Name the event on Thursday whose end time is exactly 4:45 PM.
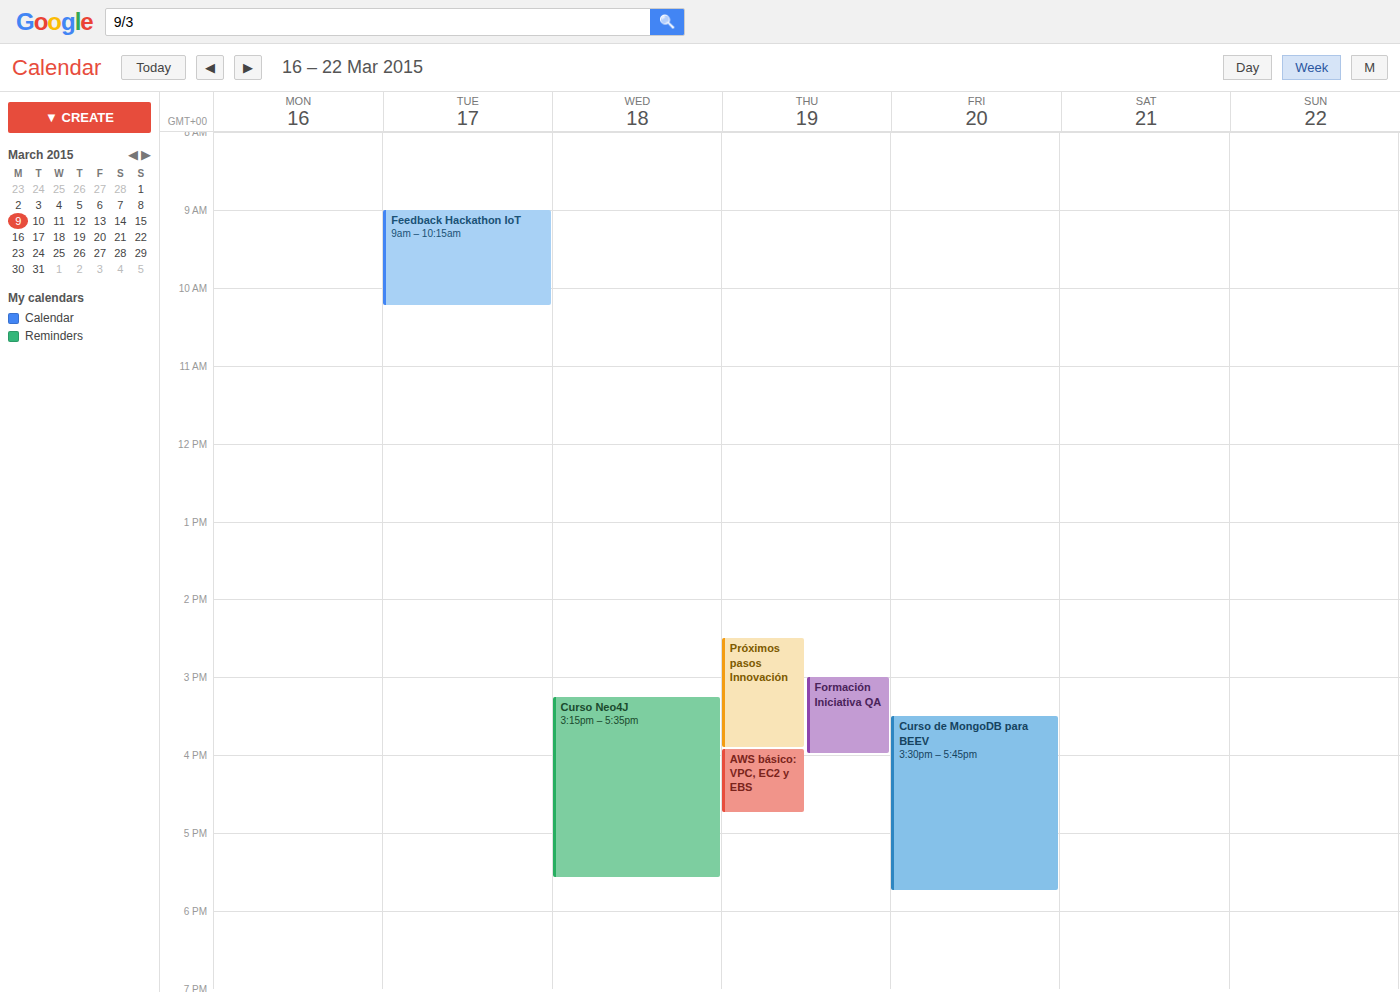
"AWS básico: VPC, EC2 y EBS"